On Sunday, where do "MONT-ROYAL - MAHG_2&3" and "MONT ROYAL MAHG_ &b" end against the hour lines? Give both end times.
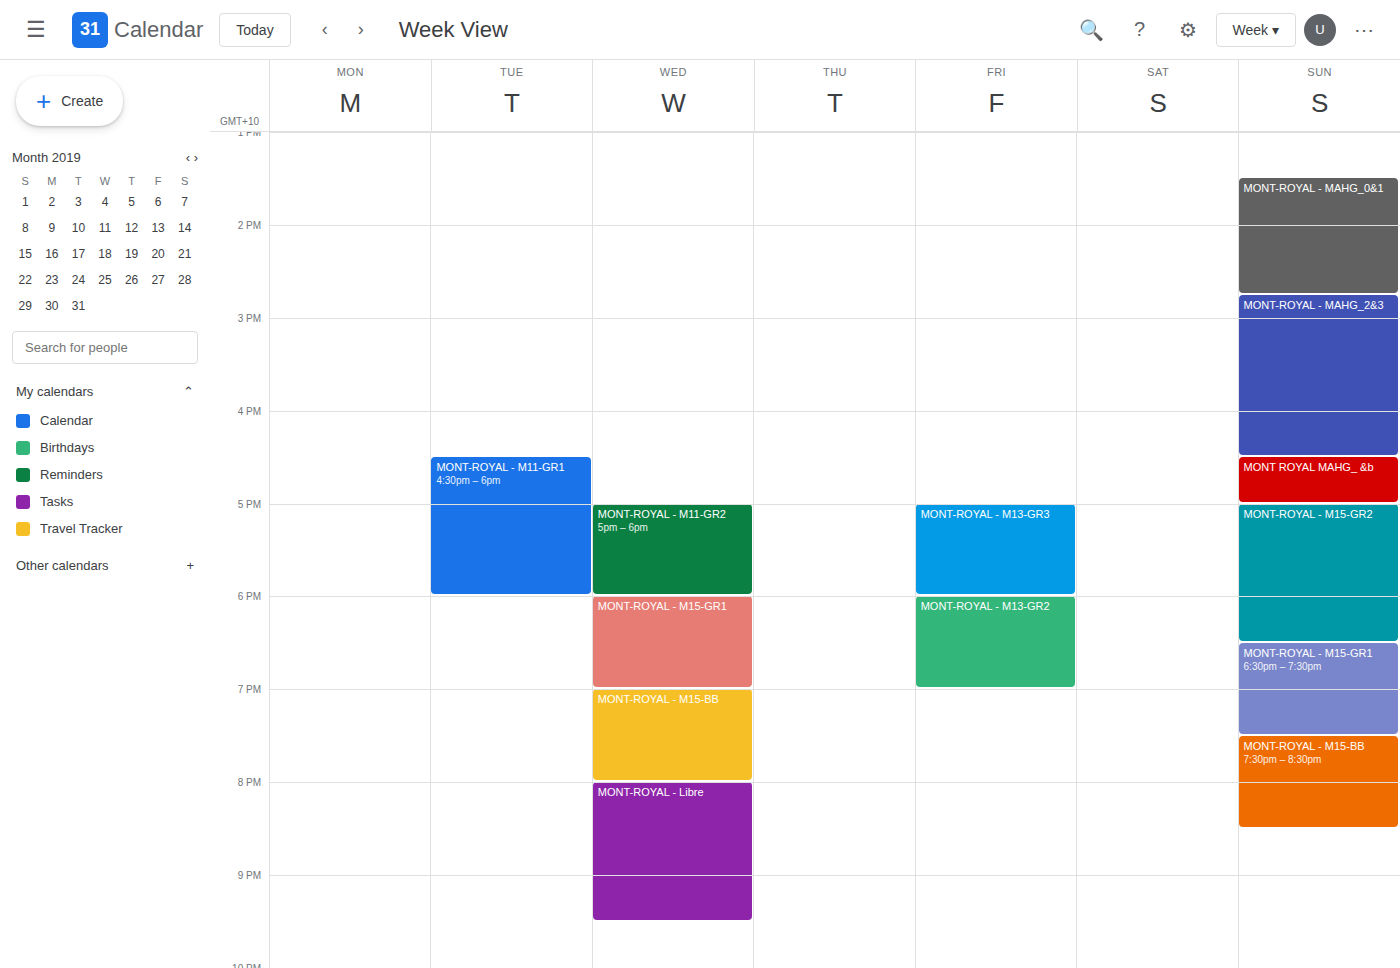
"MONT-ROYAL - MAHG_2&3": 4:30 PM, halfway between the 4 PM and 5 PM lines. "MONT ROYAL MAHG_ &b": 5:00 PM, exactly on the 5 PM line.